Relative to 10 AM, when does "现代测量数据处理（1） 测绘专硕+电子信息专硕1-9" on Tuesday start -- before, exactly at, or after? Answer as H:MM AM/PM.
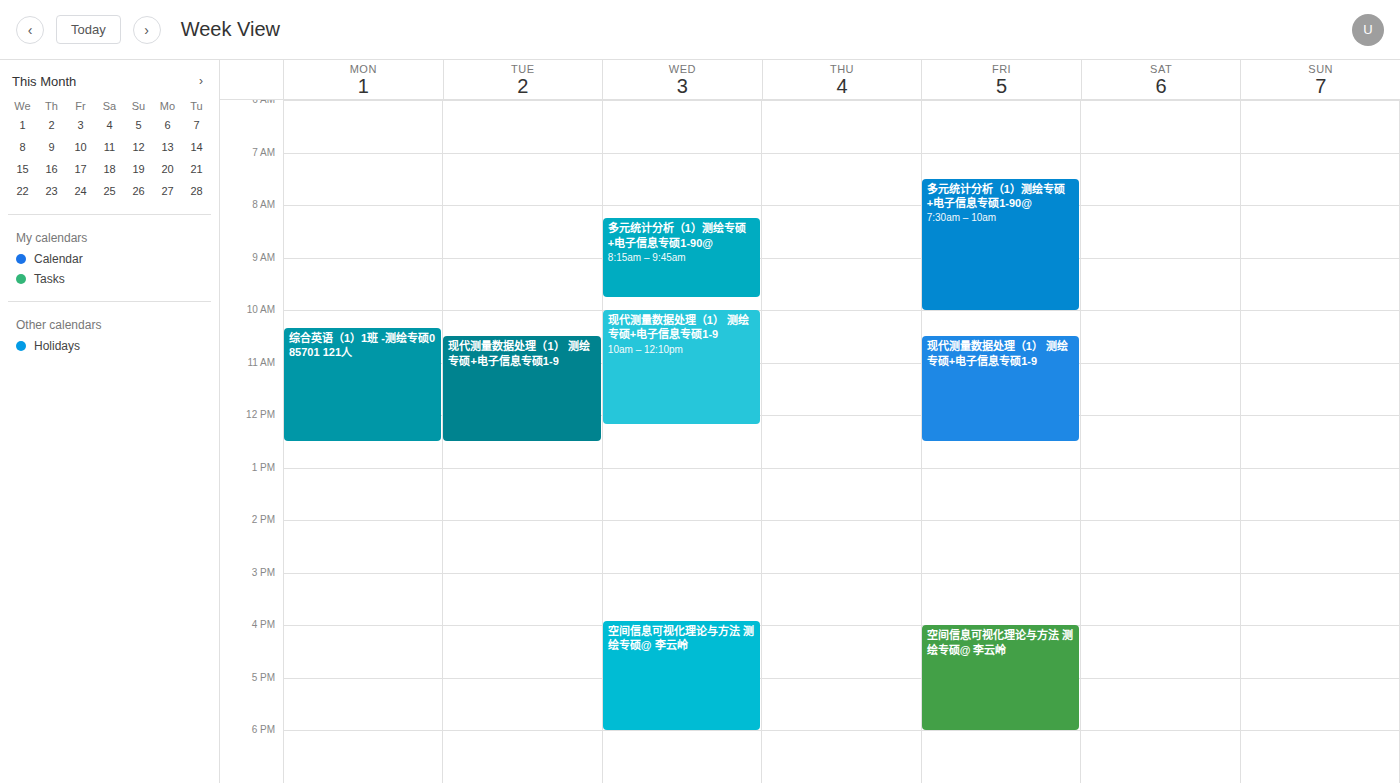
10:30 AM -- after 10 AM, 30 minutes below the 10 AM line.